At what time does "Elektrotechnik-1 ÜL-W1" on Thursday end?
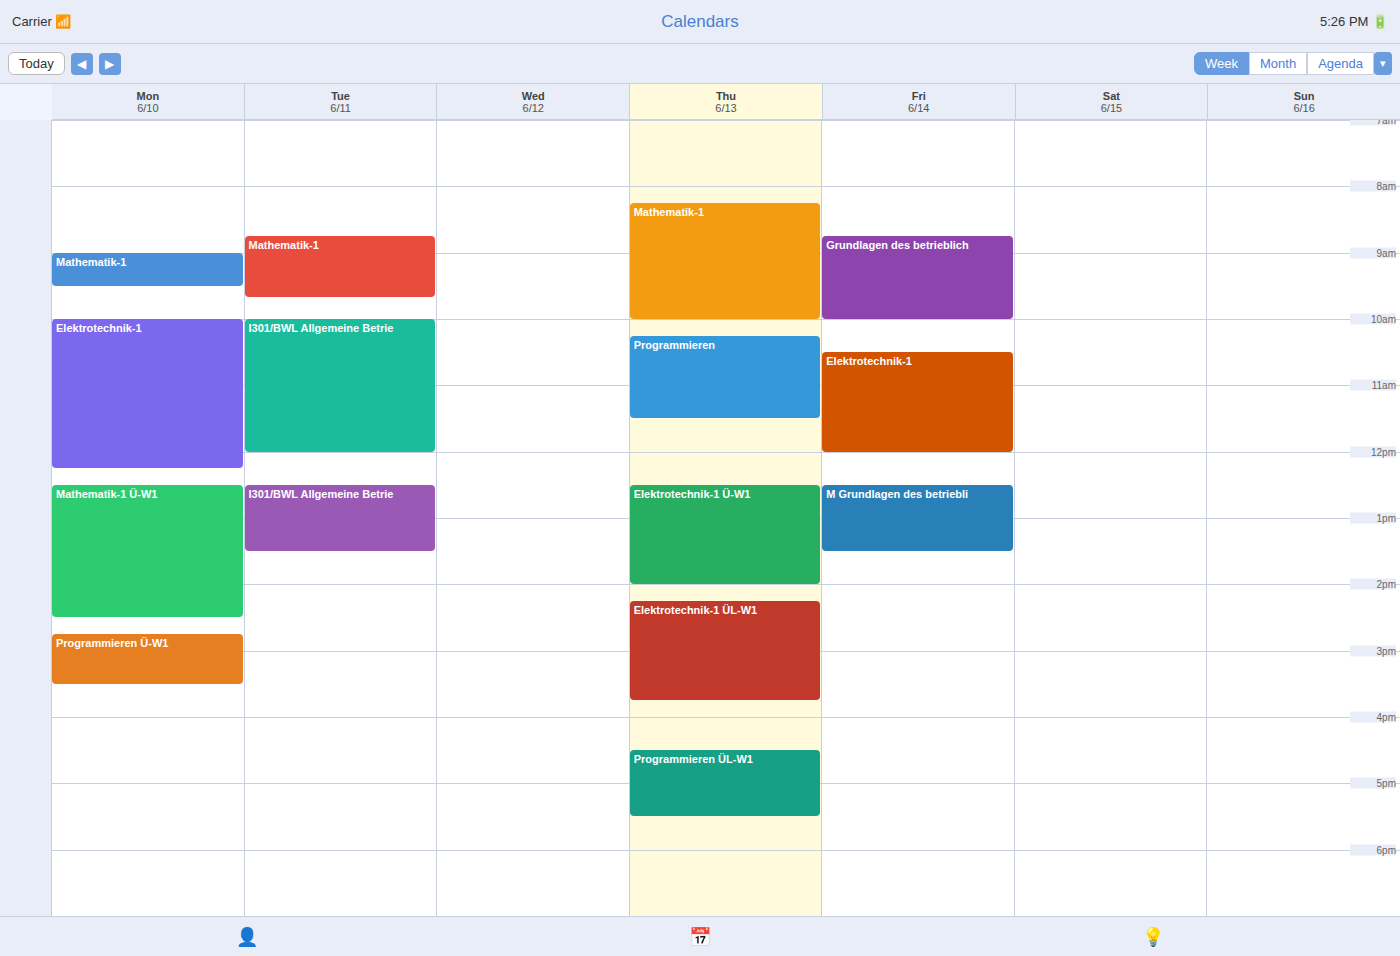
3:45 PM